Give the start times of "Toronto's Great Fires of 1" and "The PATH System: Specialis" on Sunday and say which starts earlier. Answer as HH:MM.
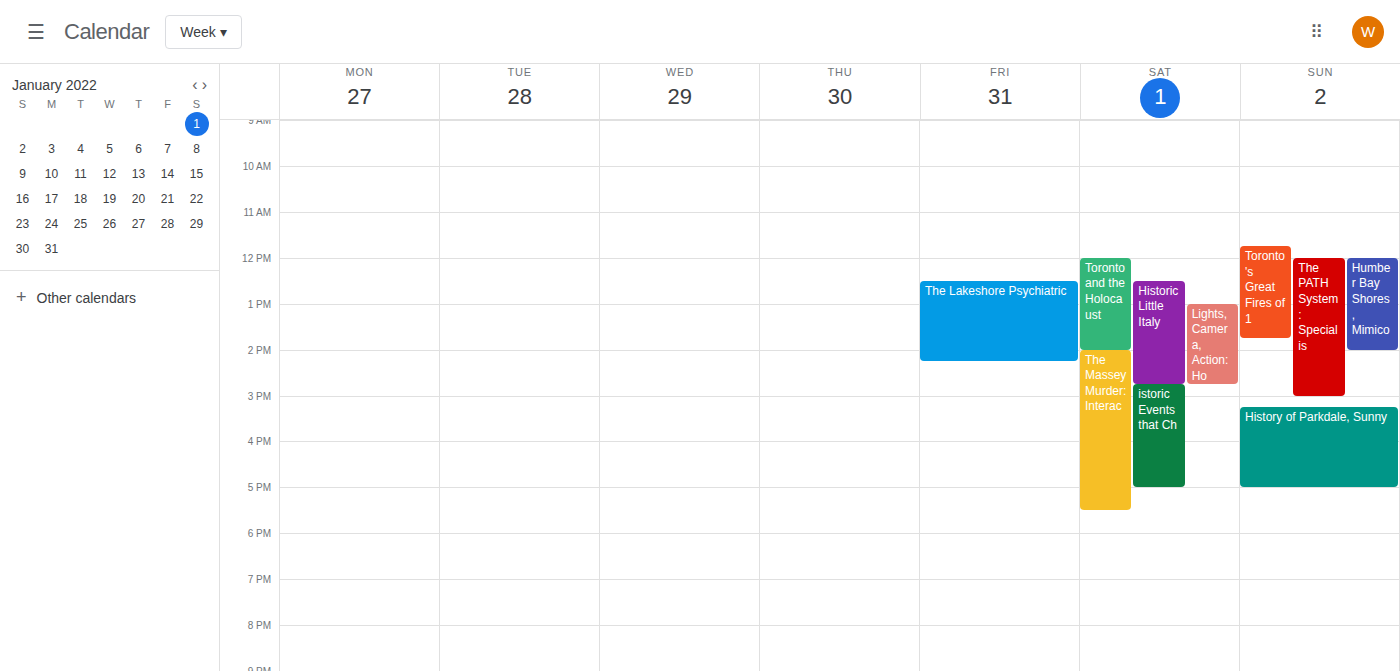
"Toronto's Great Fires of 1" 11:45; "The PATH System: Specialis" 12:00.